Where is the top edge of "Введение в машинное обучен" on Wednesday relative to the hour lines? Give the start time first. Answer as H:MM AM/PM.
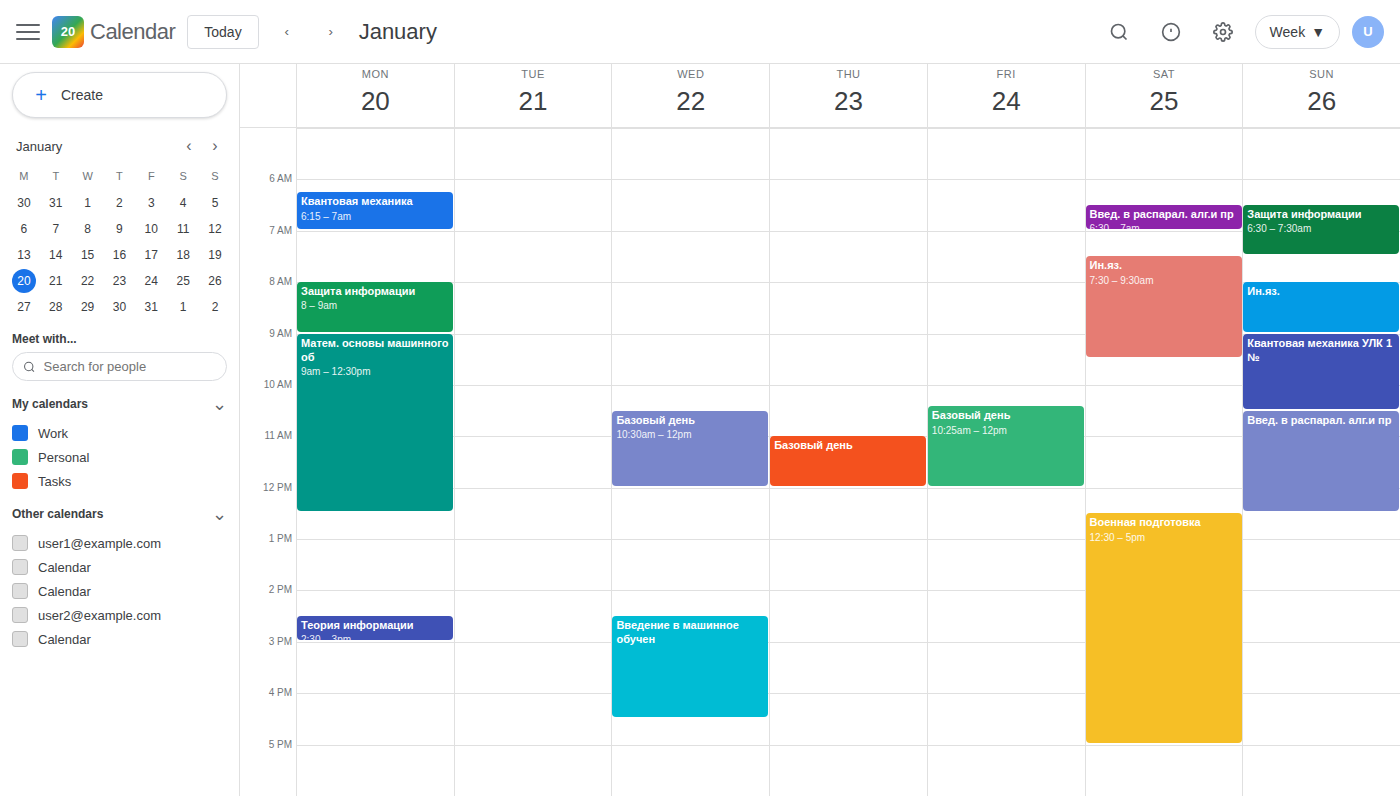
2:30 PM -- halfway between the 2 PM and 3 PM lines.